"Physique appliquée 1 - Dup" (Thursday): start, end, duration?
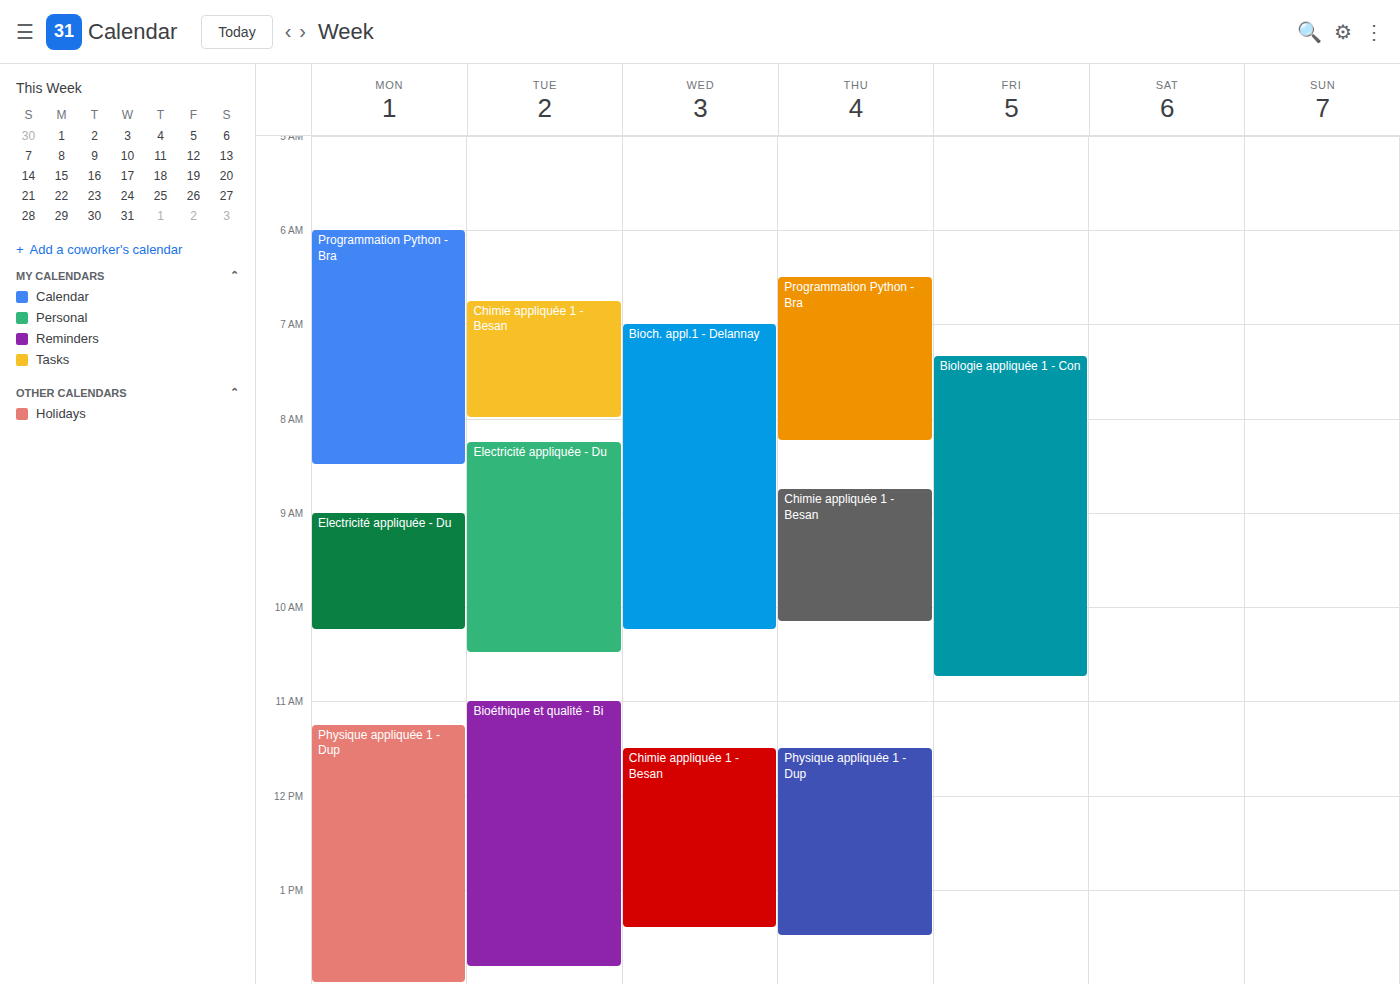
11:30 AM to 1:30 PM, 2 hours